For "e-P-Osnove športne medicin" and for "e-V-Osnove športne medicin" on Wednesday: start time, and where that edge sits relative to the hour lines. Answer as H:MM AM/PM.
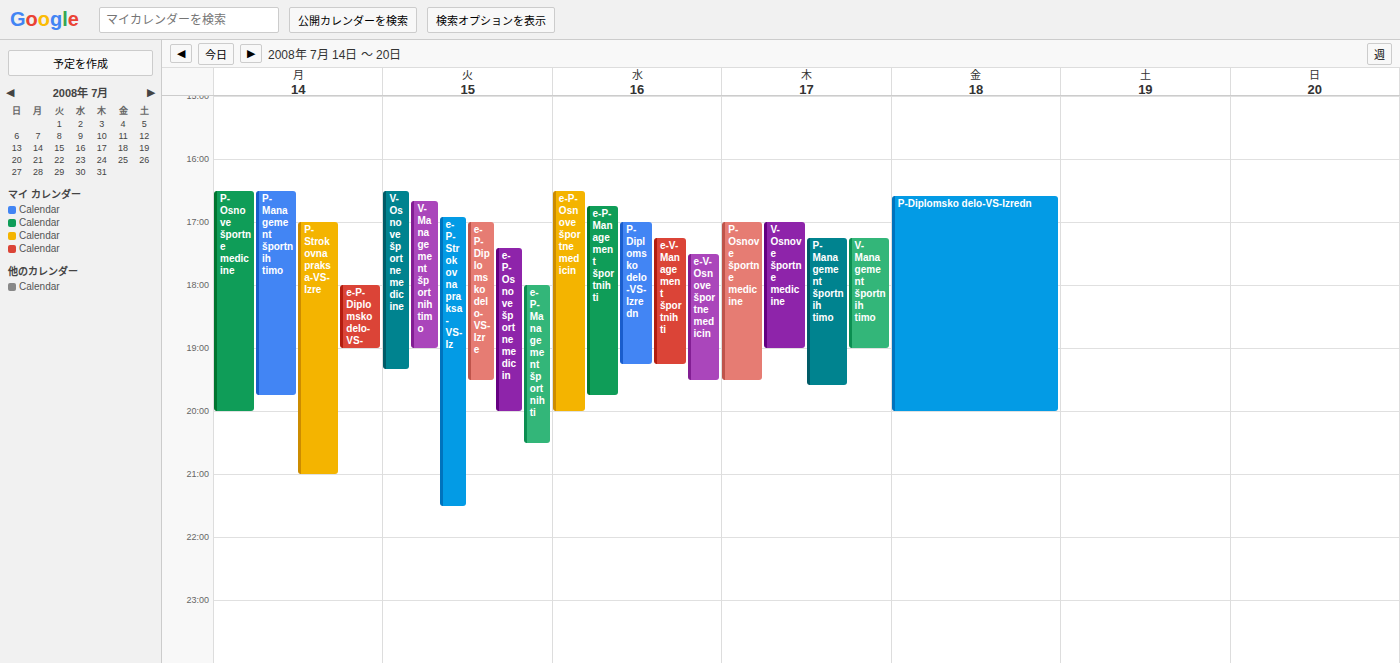
"e-P-Osnove športne medicin": 4:30 PM, halfway between the 4 PM and 5 PM lines. "e-V-Osnove športne medicin": 5:30 PM, halfway between the 5 PM and 6 PM lines.